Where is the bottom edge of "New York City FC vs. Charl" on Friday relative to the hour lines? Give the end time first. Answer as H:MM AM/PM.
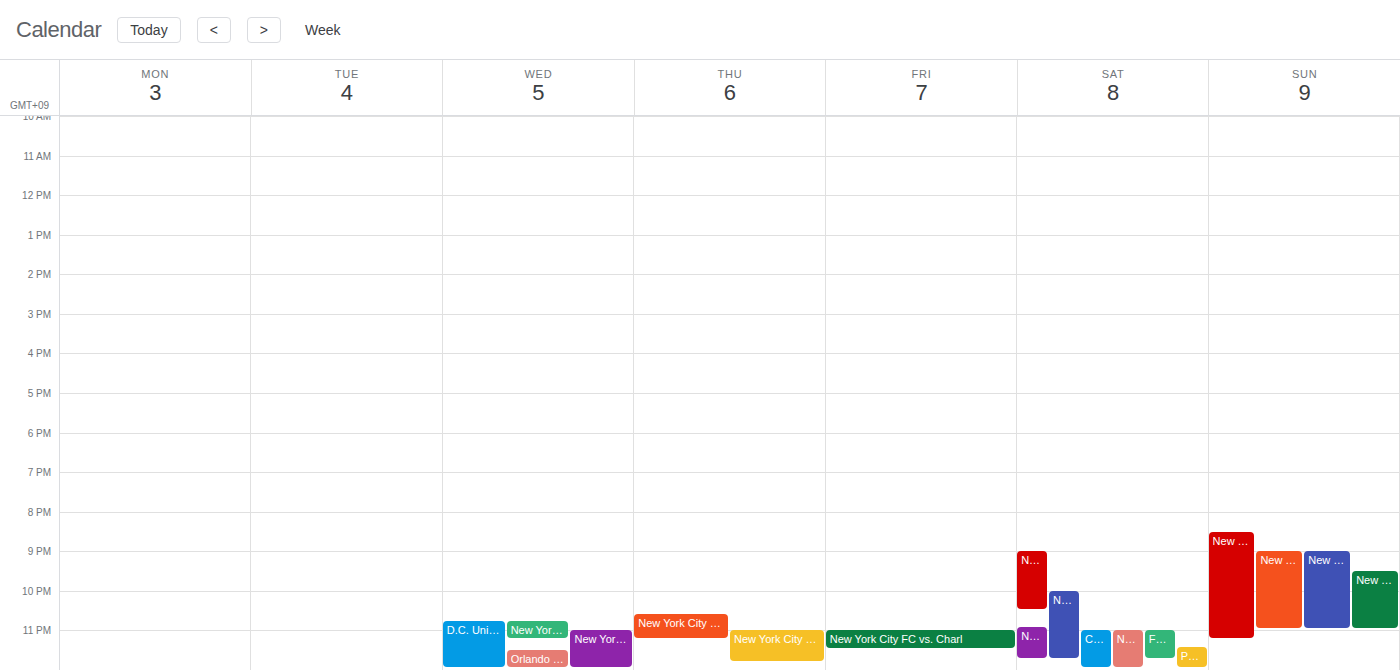
11:30 PM -- halfway between the 11 PM and 12 AM lines.